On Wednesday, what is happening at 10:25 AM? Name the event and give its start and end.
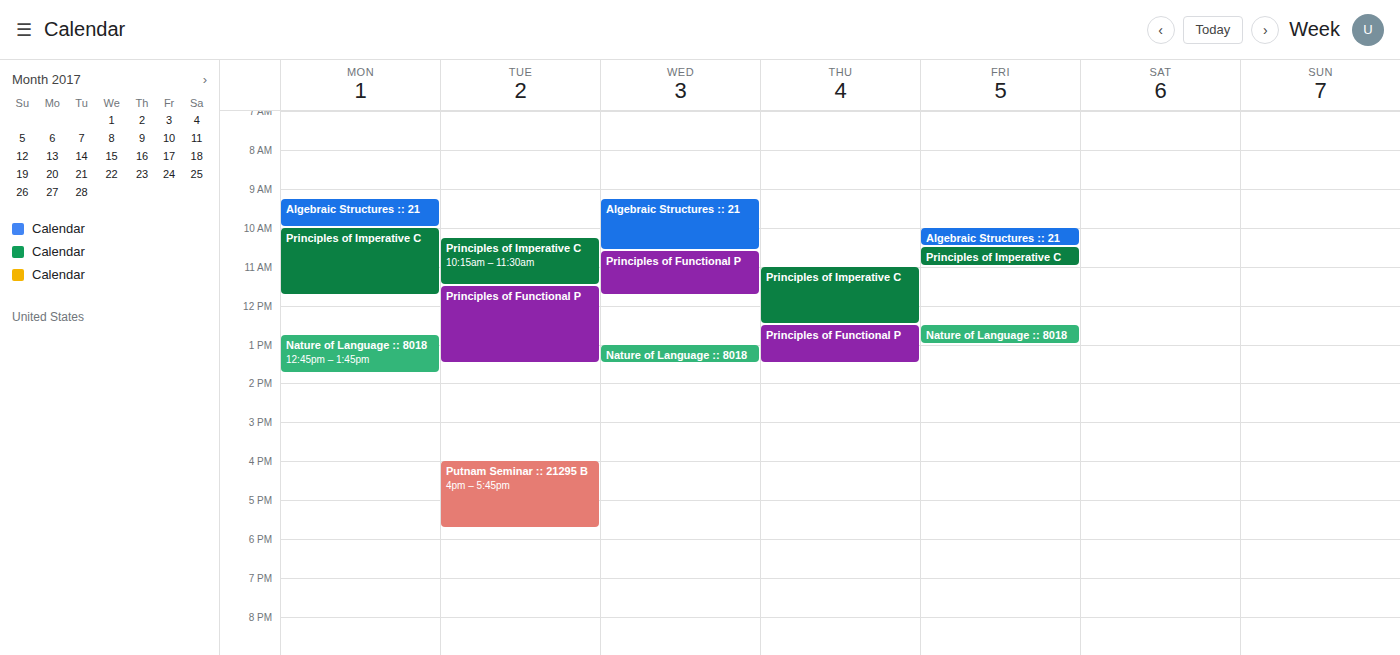
"Algebraic Structures :: 21", 9:15 AM to 10:35 AM